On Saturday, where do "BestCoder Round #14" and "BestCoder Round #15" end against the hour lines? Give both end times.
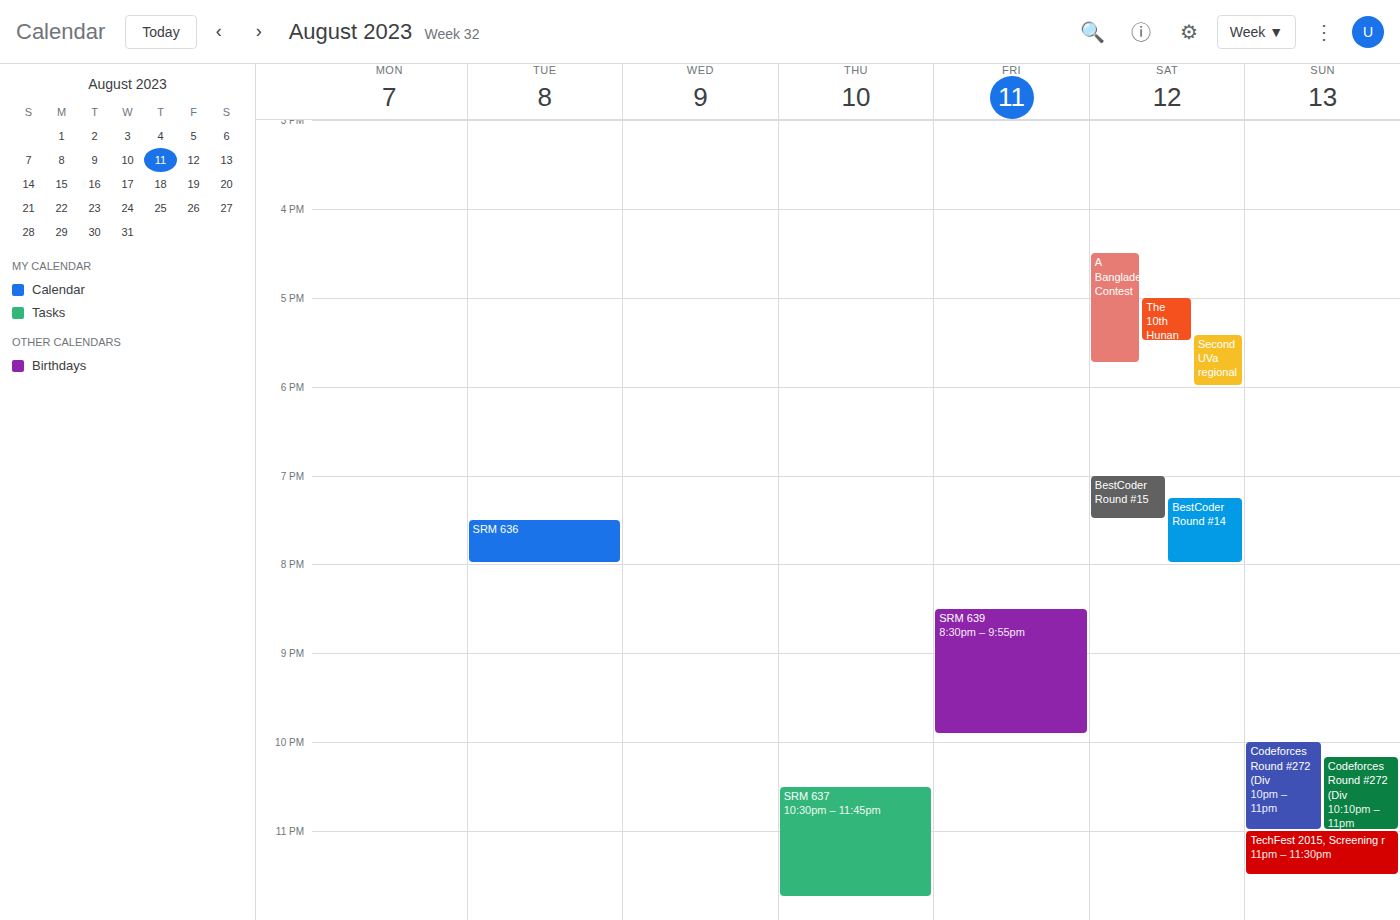
"BestCoder Round #14": 20:00, exactly on the 20:00 line. "BestCoder Round #15": 19:30, halfway between the 19:00 and 20:00 lines.